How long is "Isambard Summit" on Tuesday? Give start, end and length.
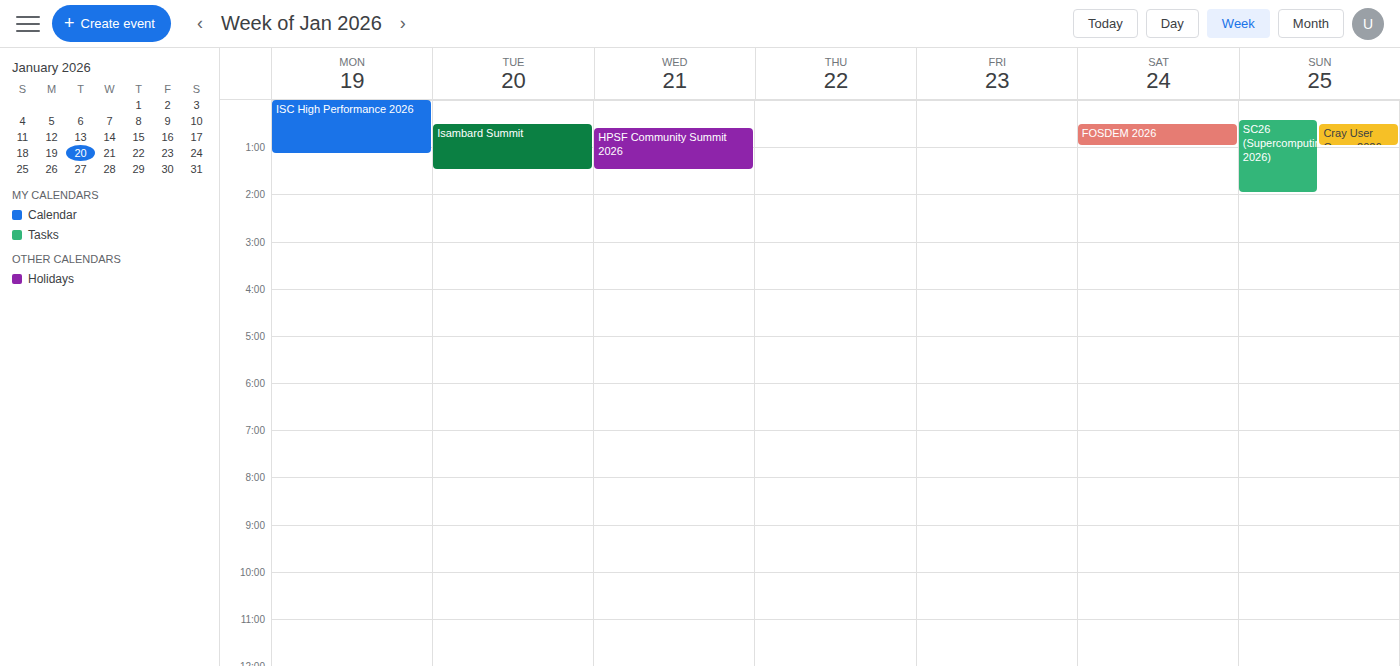
00:30 to 01:30, 1 hour